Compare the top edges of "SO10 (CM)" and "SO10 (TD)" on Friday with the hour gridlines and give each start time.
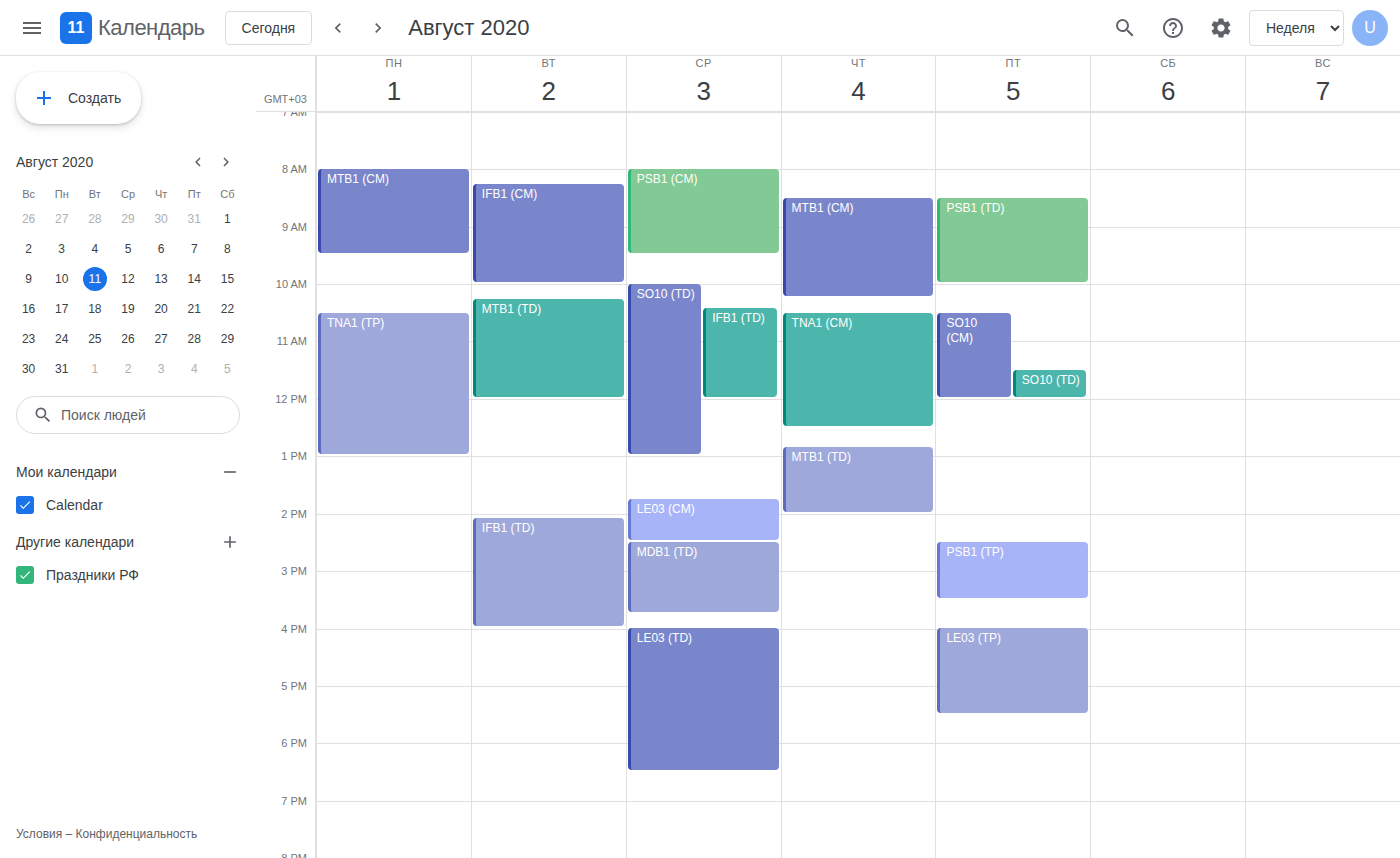
"SO10 (CM)": 10:30 AM, halfway between the 10 AM and 11 AM lines. "SO10 (TD)": 11:30 AM, halfway between the 11 AM and 12 PM lines.